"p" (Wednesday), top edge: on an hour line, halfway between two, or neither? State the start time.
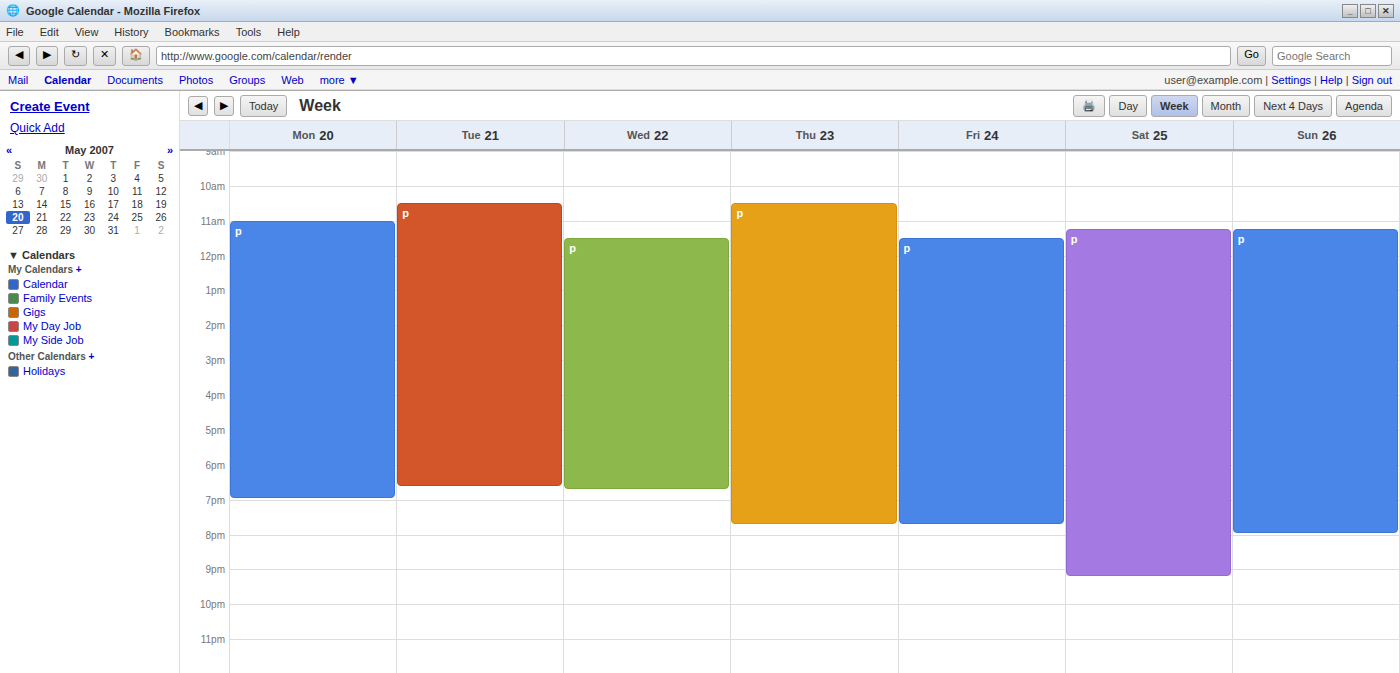
11:30 AM -- halfway between the 11 AM and 12 PM lines.